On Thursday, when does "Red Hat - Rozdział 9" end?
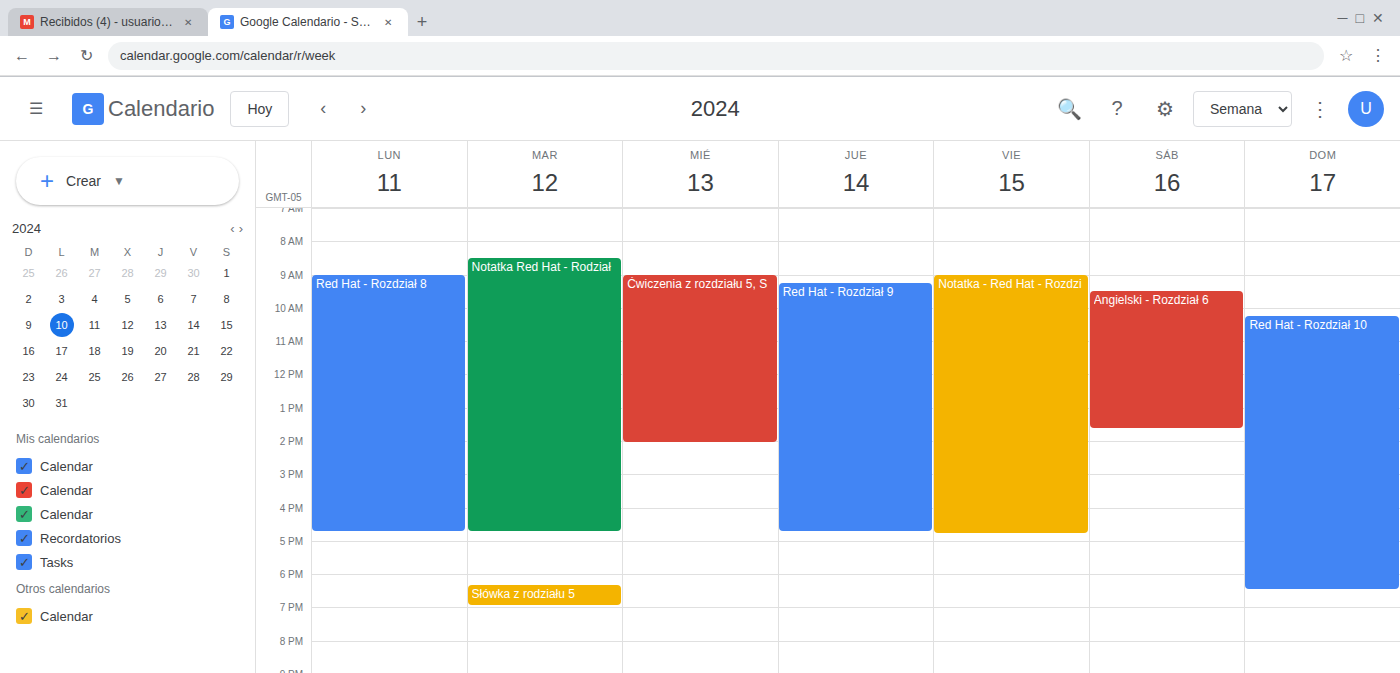
4:45 PM